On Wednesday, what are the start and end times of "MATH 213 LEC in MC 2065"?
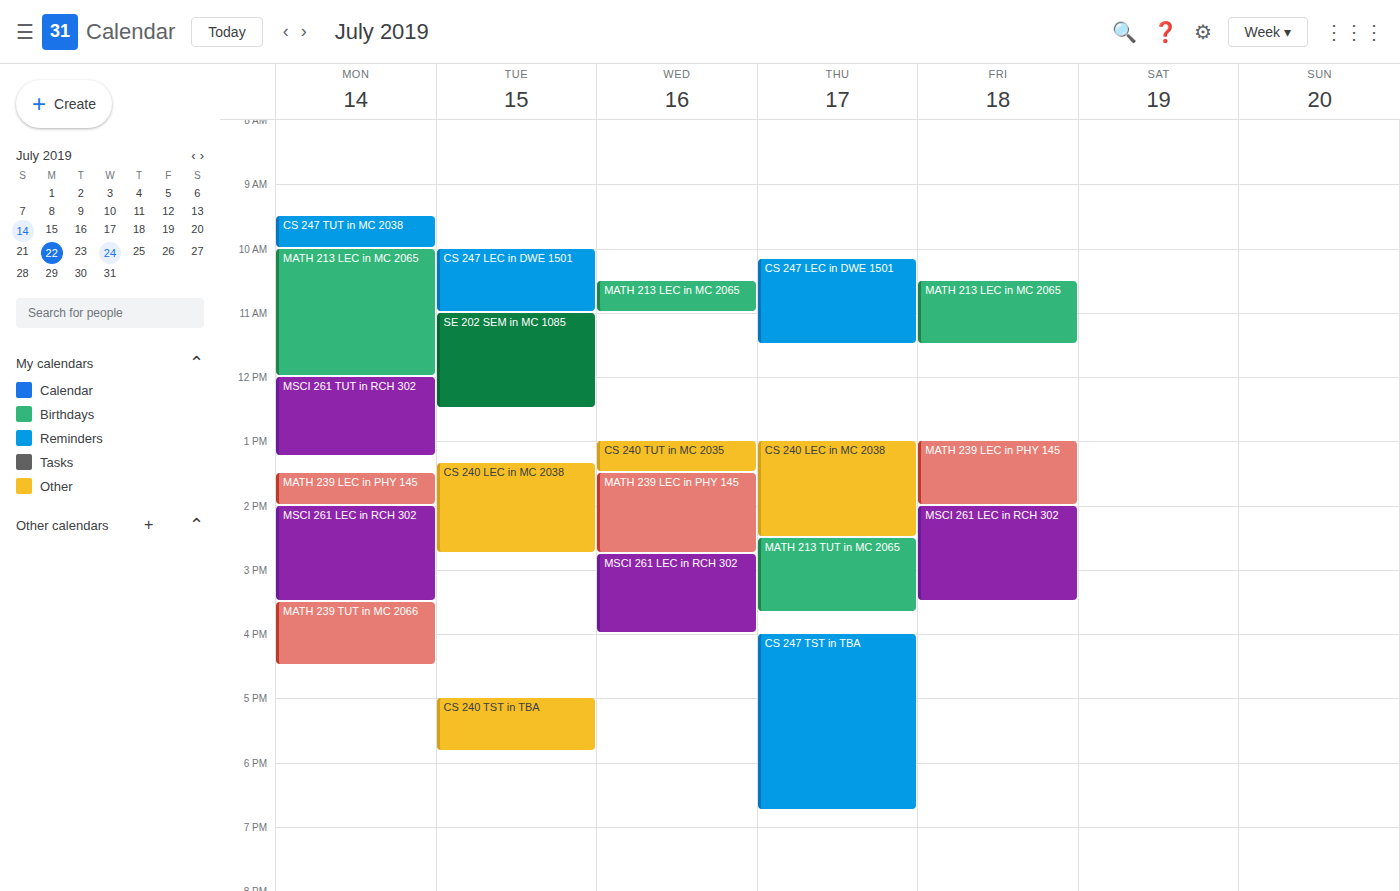
10:30 AM to 11:00 AM